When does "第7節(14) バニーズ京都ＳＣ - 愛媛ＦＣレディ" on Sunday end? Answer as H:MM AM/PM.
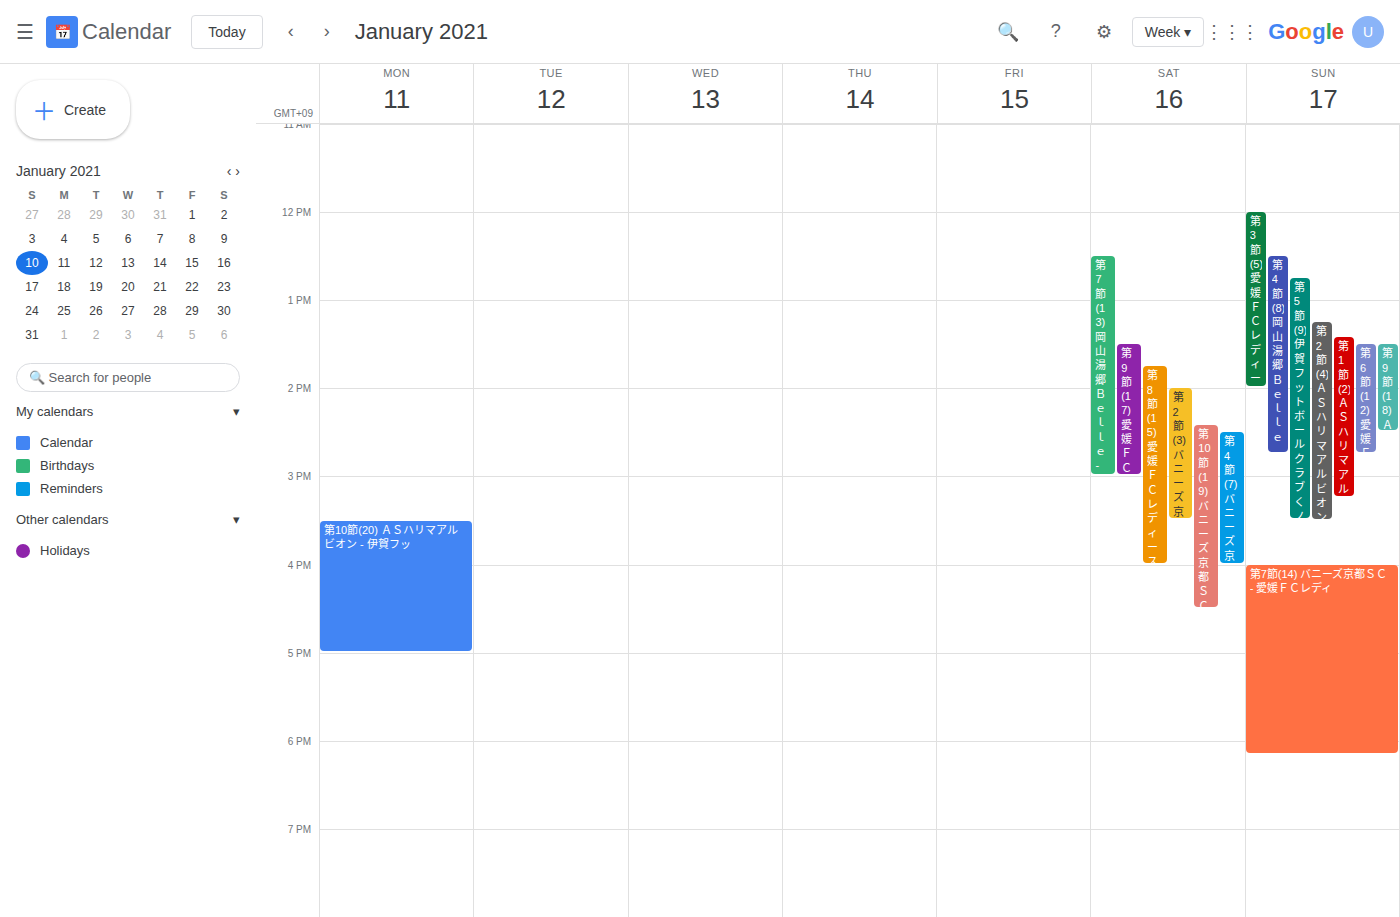
6:10 PM